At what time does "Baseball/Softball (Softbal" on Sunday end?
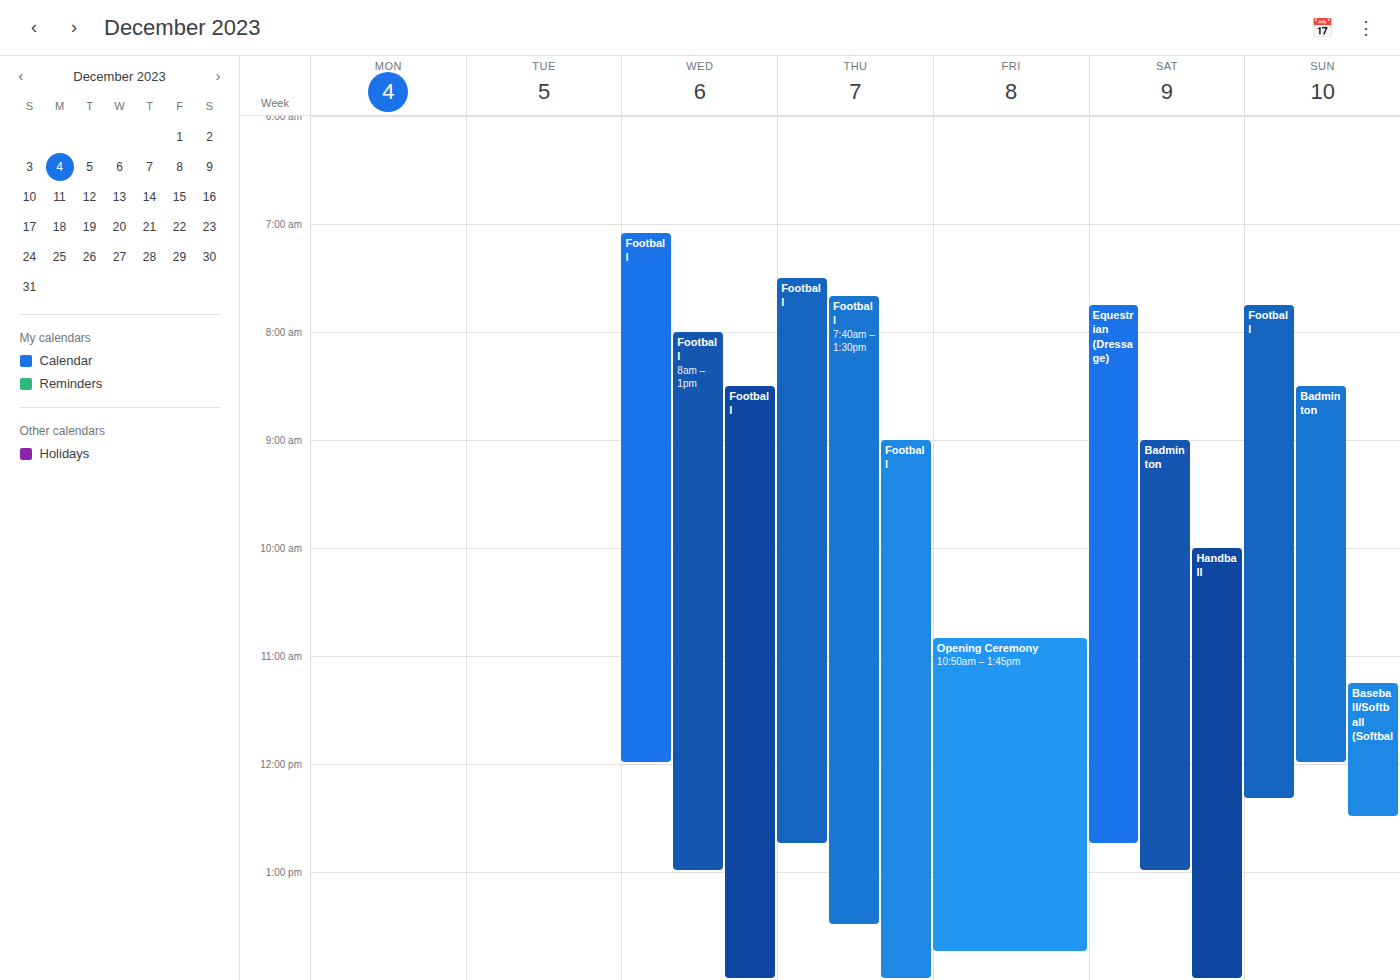
12:30 PM